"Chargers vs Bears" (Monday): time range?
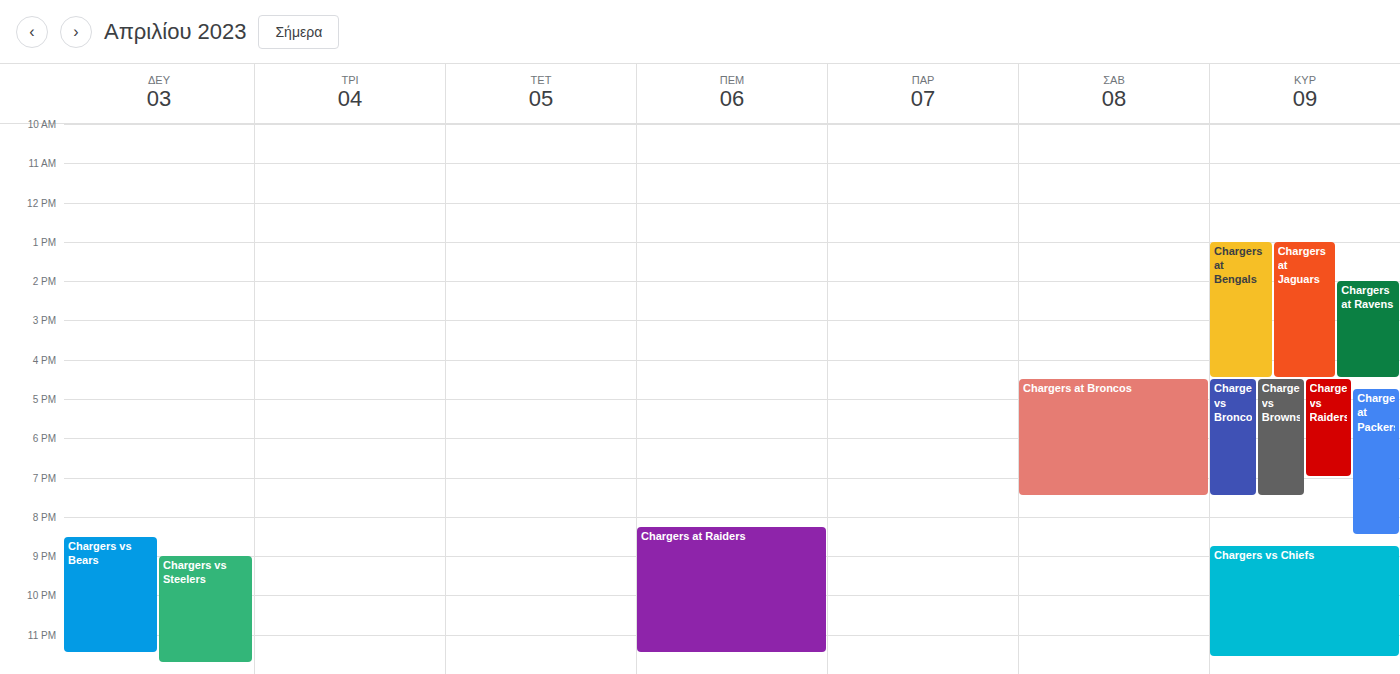
8:30 PM to 11:30 PM